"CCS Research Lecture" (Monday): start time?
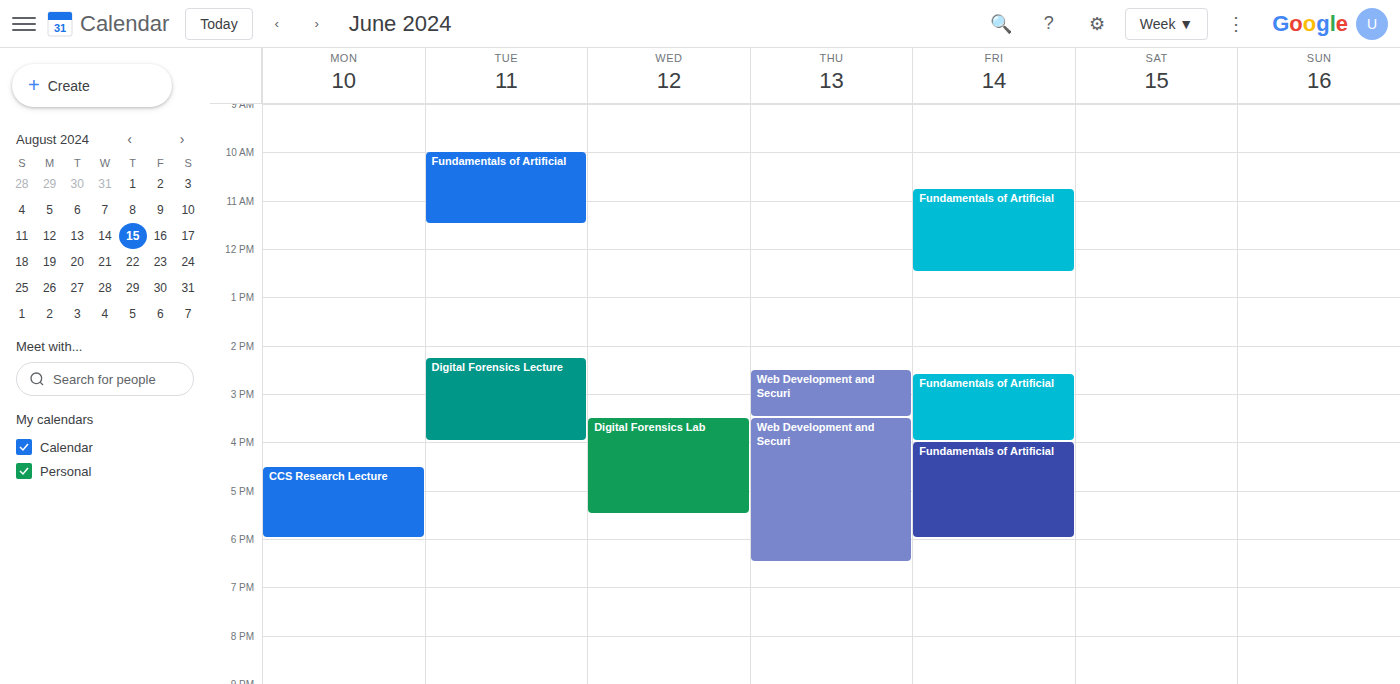
4:30 PM